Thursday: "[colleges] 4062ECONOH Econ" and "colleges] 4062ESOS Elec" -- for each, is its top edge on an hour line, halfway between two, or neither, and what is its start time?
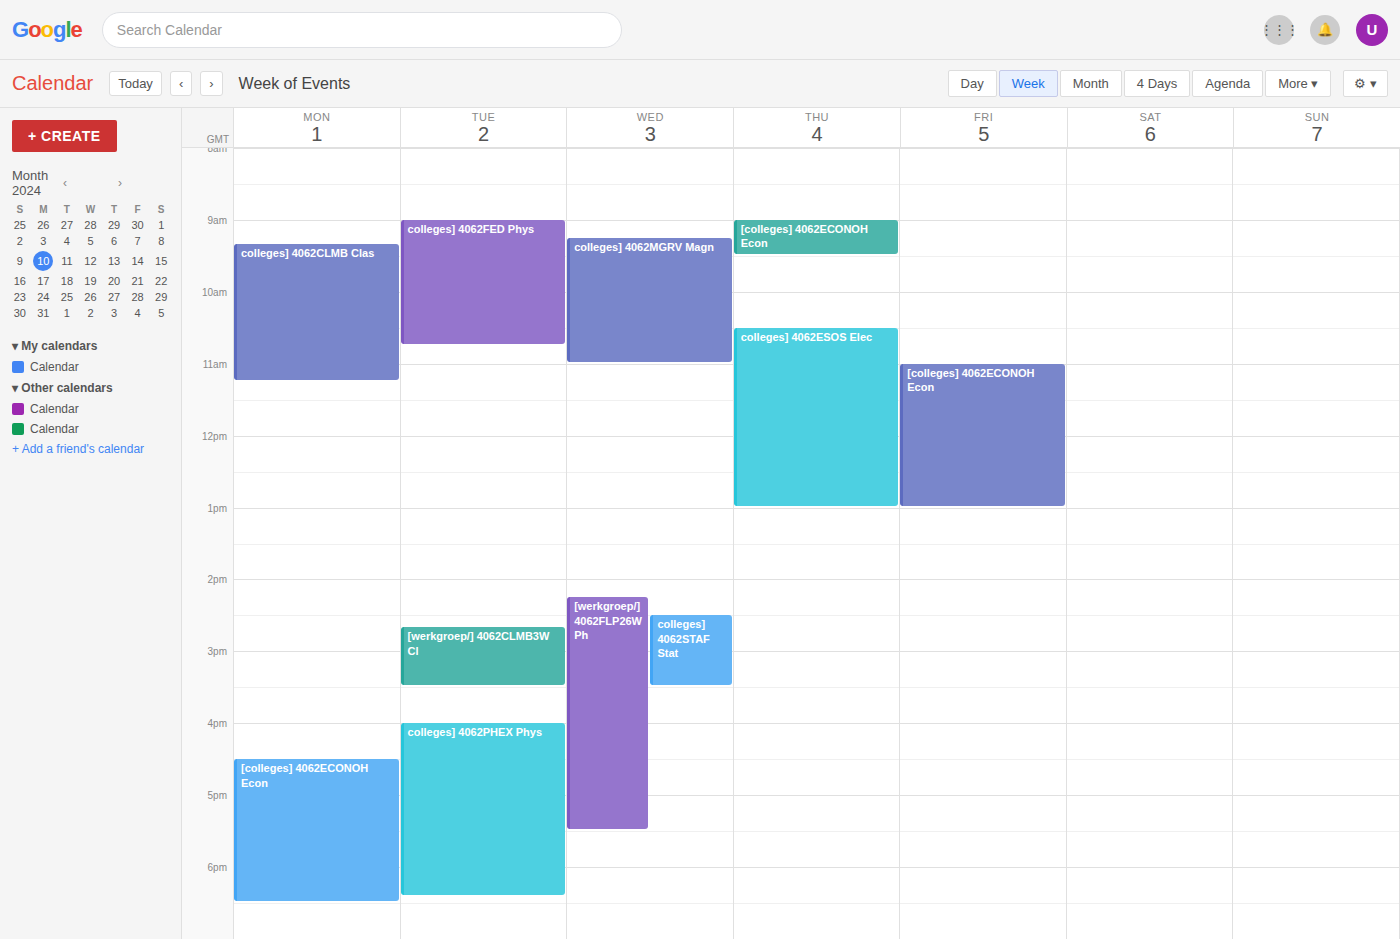
"[colleges] 4062ECONOH Econ": 9:00 AM, exactly on the 9 AM line. "colleges] 4062ESOS Elec": 10:30 AM, halfway between the 10 AM and 11 AM lines.